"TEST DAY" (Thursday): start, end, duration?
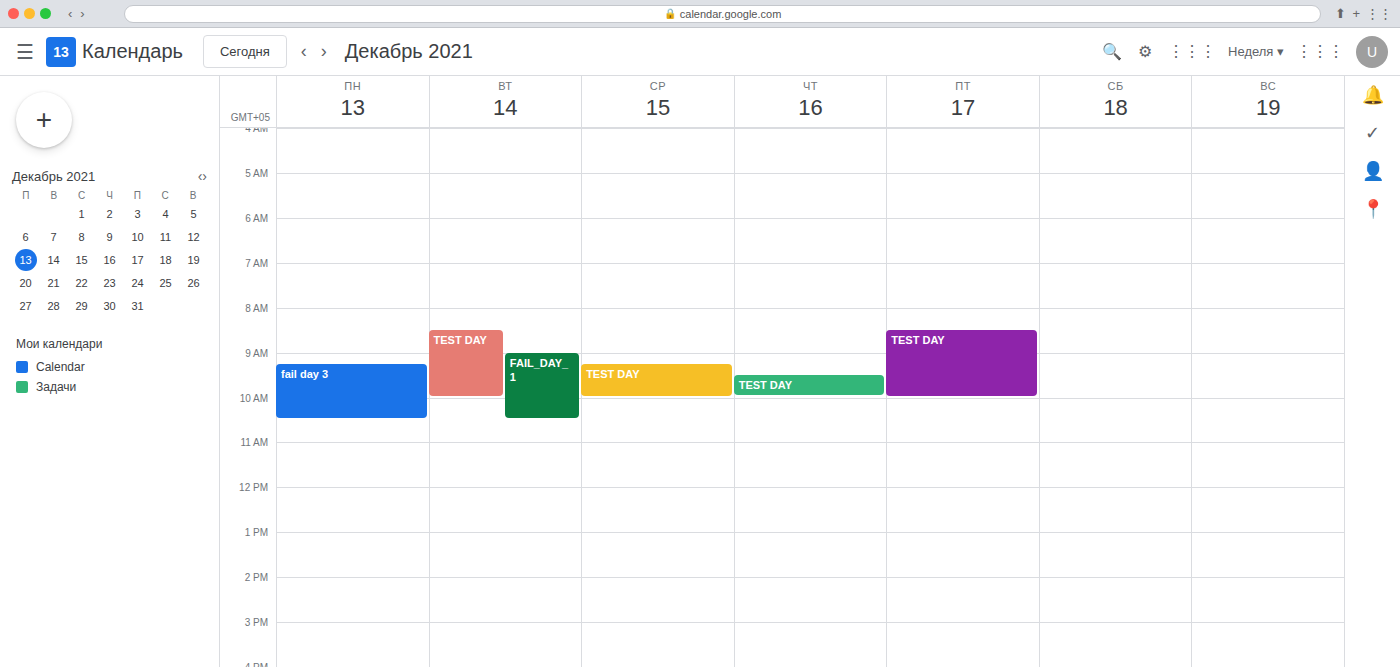
9:30 AM to 10:00 AM, 30 minutes